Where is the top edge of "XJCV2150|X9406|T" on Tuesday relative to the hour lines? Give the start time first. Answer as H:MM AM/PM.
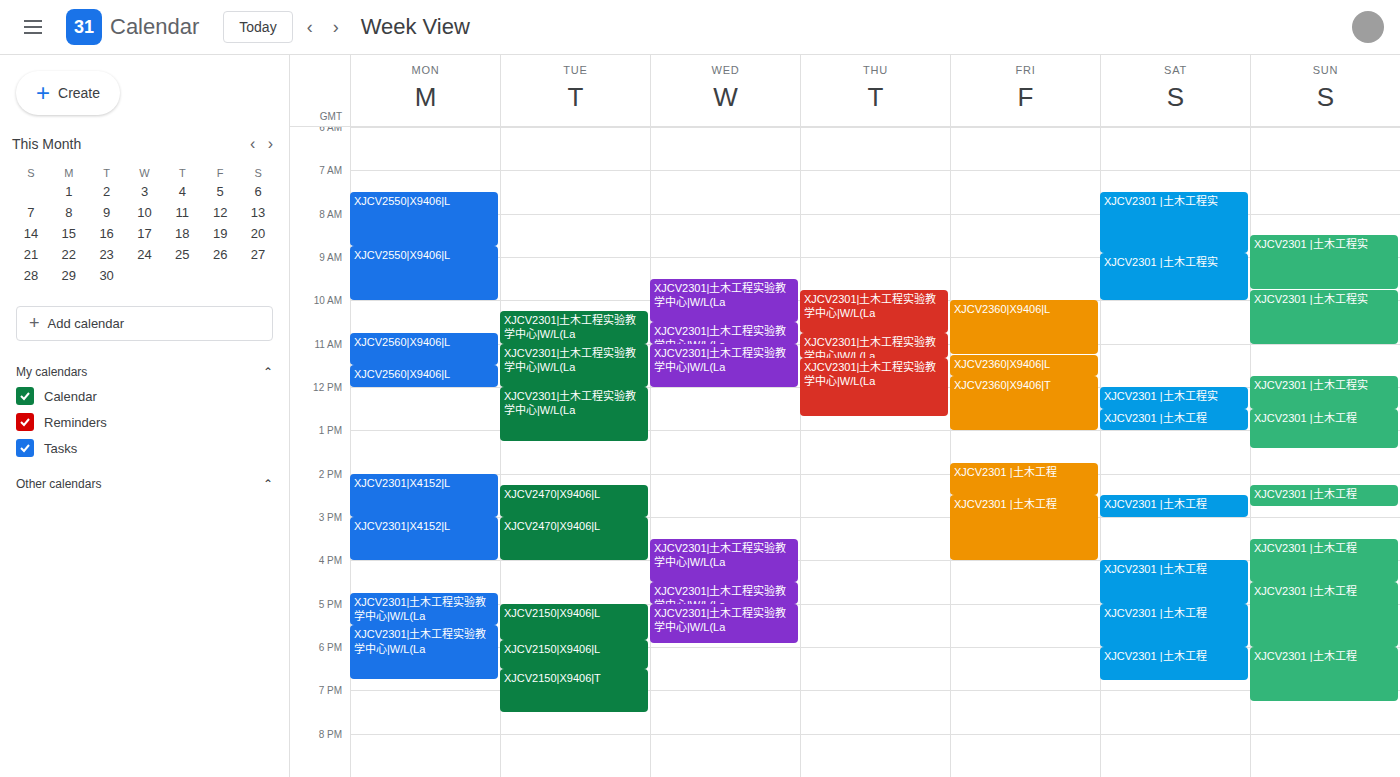
6:30 PM -- halfway between the 6 PM and 7 PM lines.